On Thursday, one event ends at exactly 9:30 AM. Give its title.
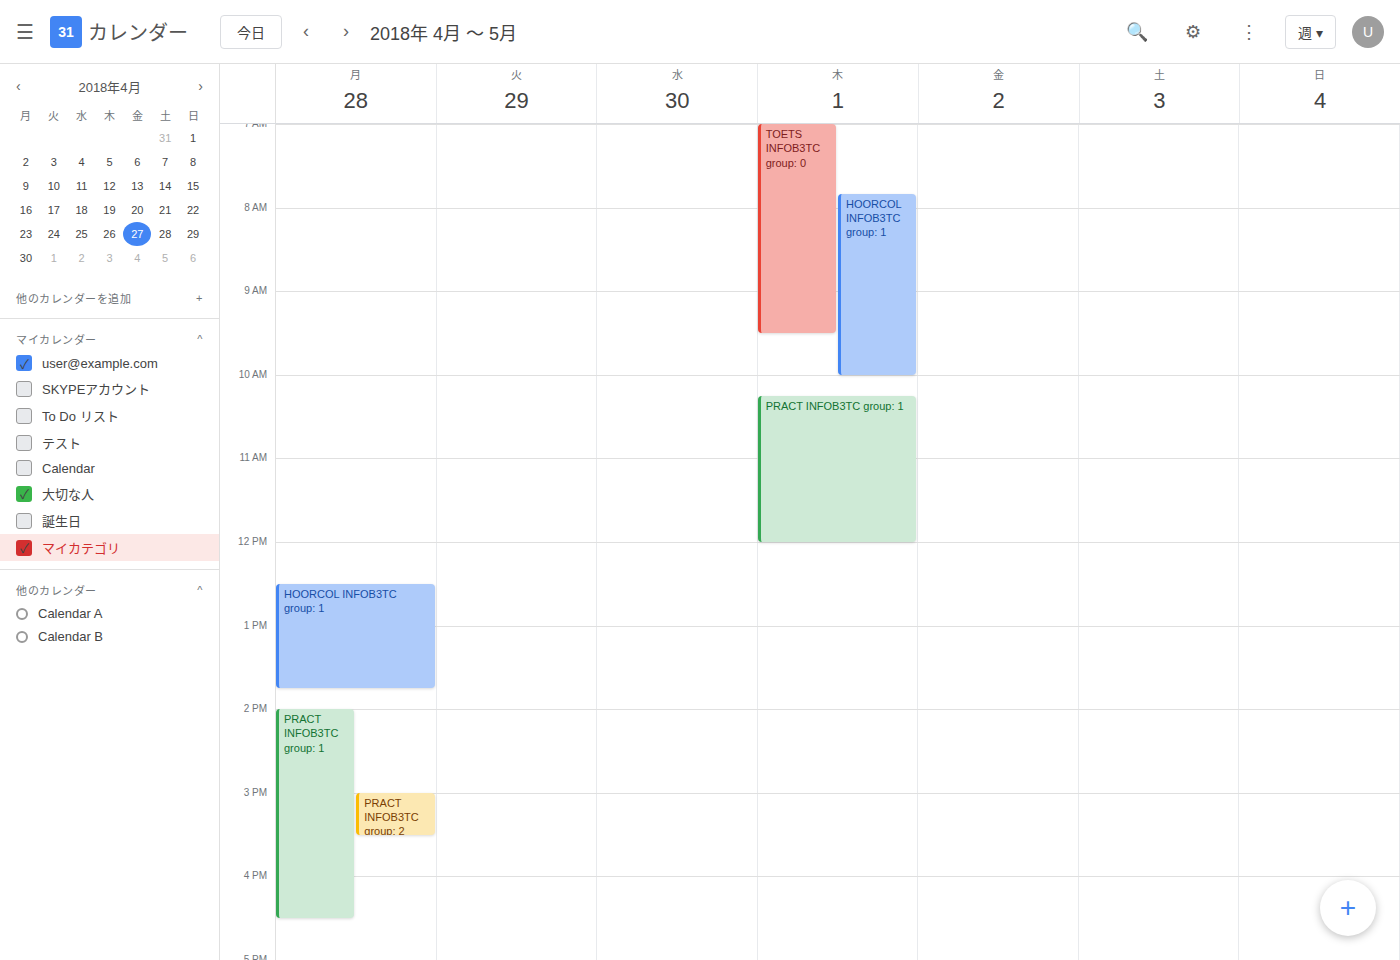
"TOETS INFOB3TC group: 0"